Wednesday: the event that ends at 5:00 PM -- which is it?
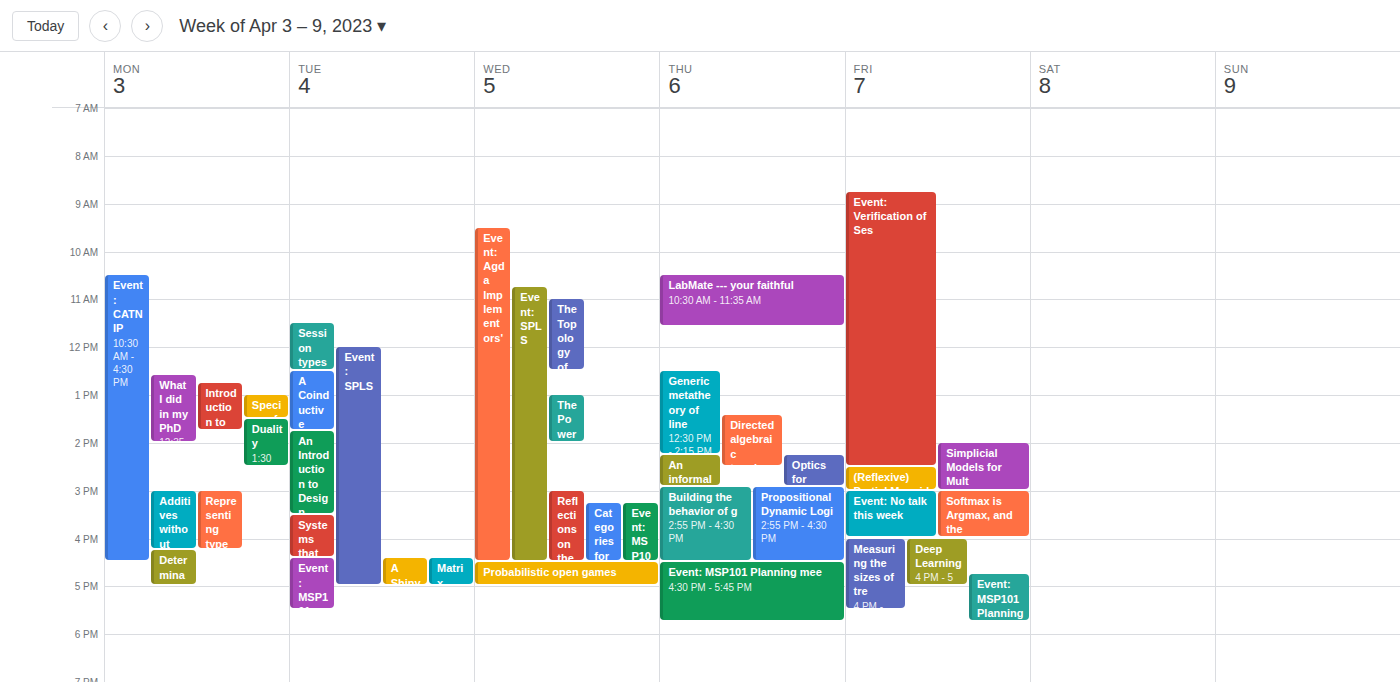
"Probabilistic open games"